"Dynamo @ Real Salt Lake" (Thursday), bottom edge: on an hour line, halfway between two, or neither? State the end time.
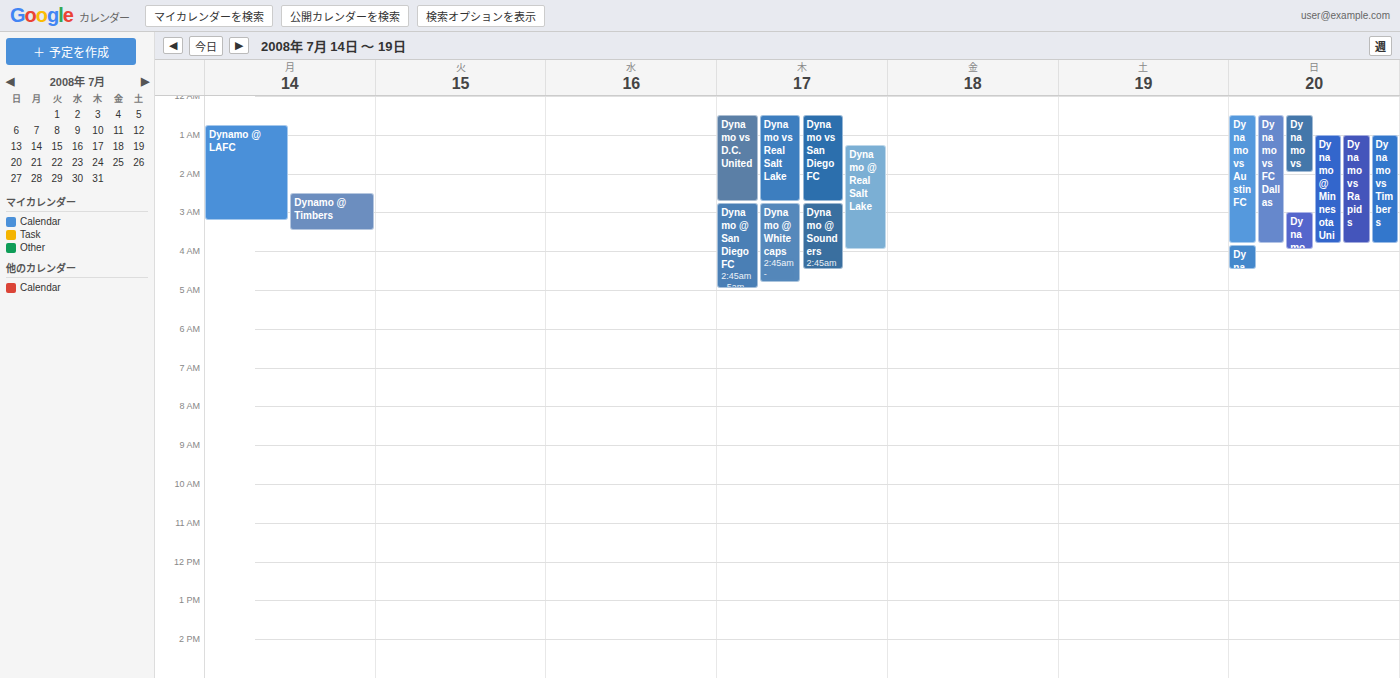
4:00 AM -- exactly on the 4 AM line.